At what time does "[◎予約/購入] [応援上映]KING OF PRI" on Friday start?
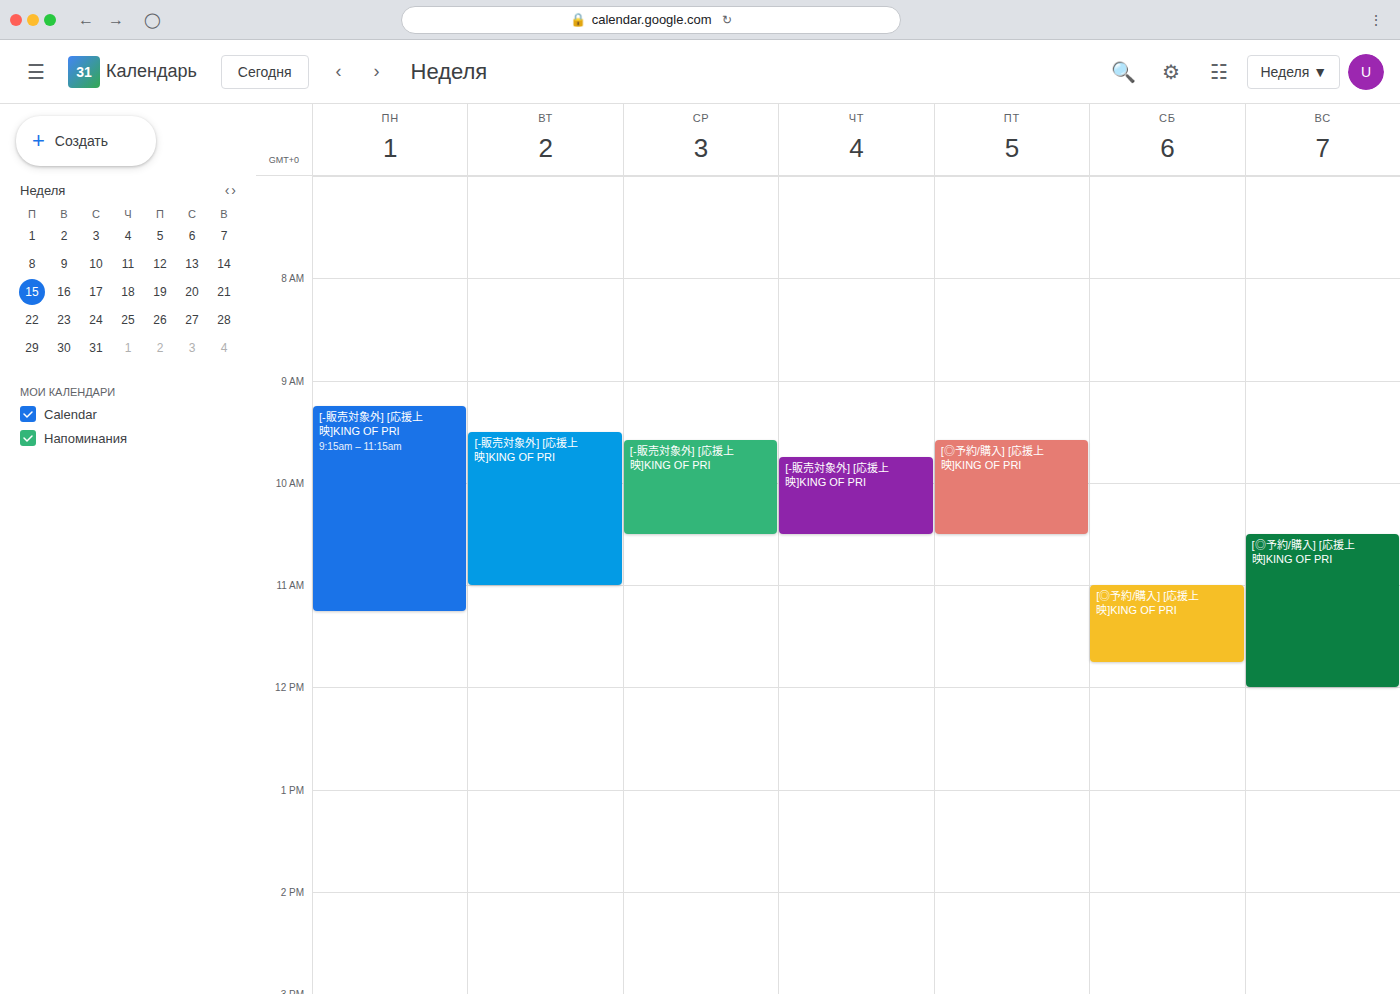
9:35 AM